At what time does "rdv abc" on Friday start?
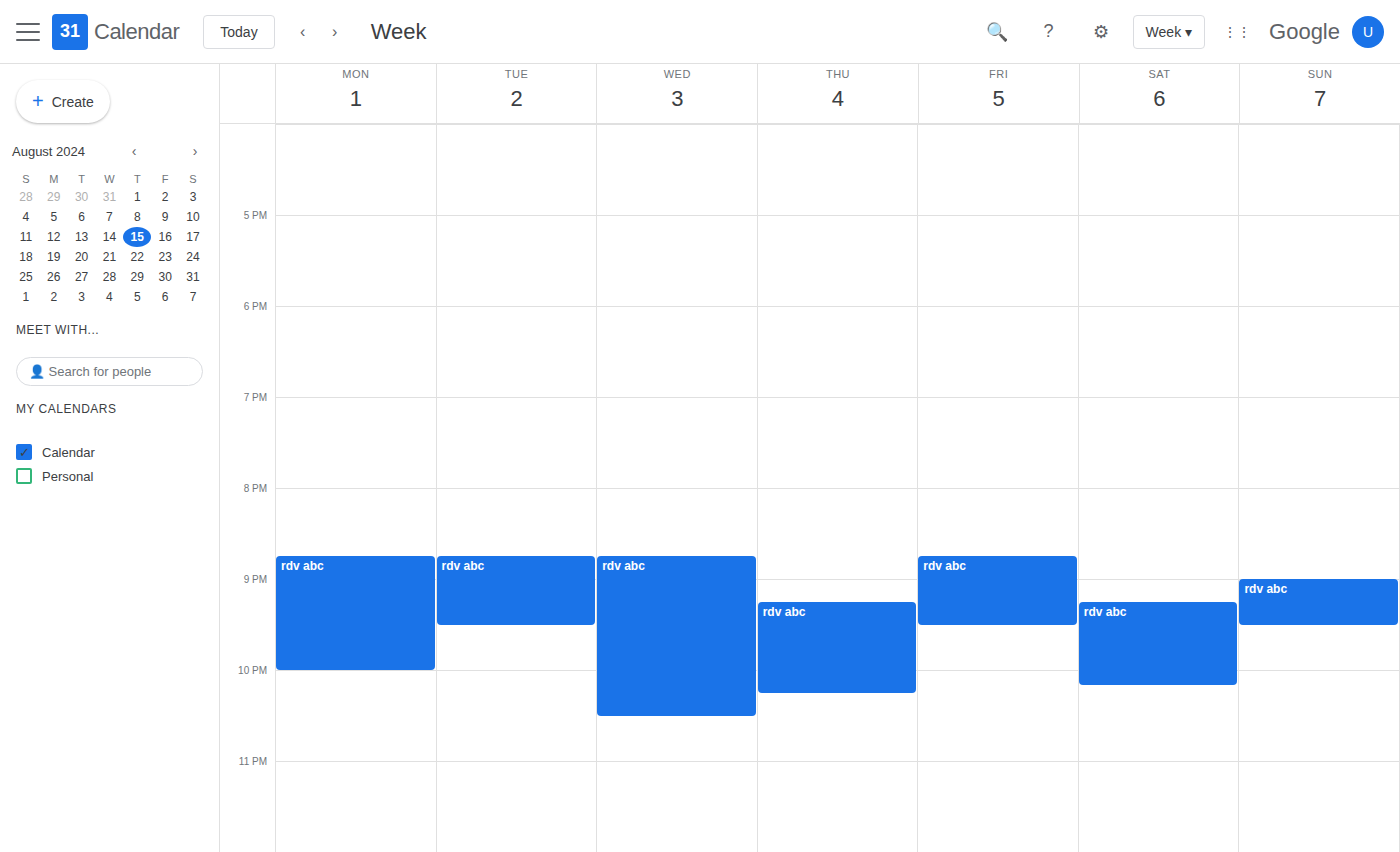
8:45 PM